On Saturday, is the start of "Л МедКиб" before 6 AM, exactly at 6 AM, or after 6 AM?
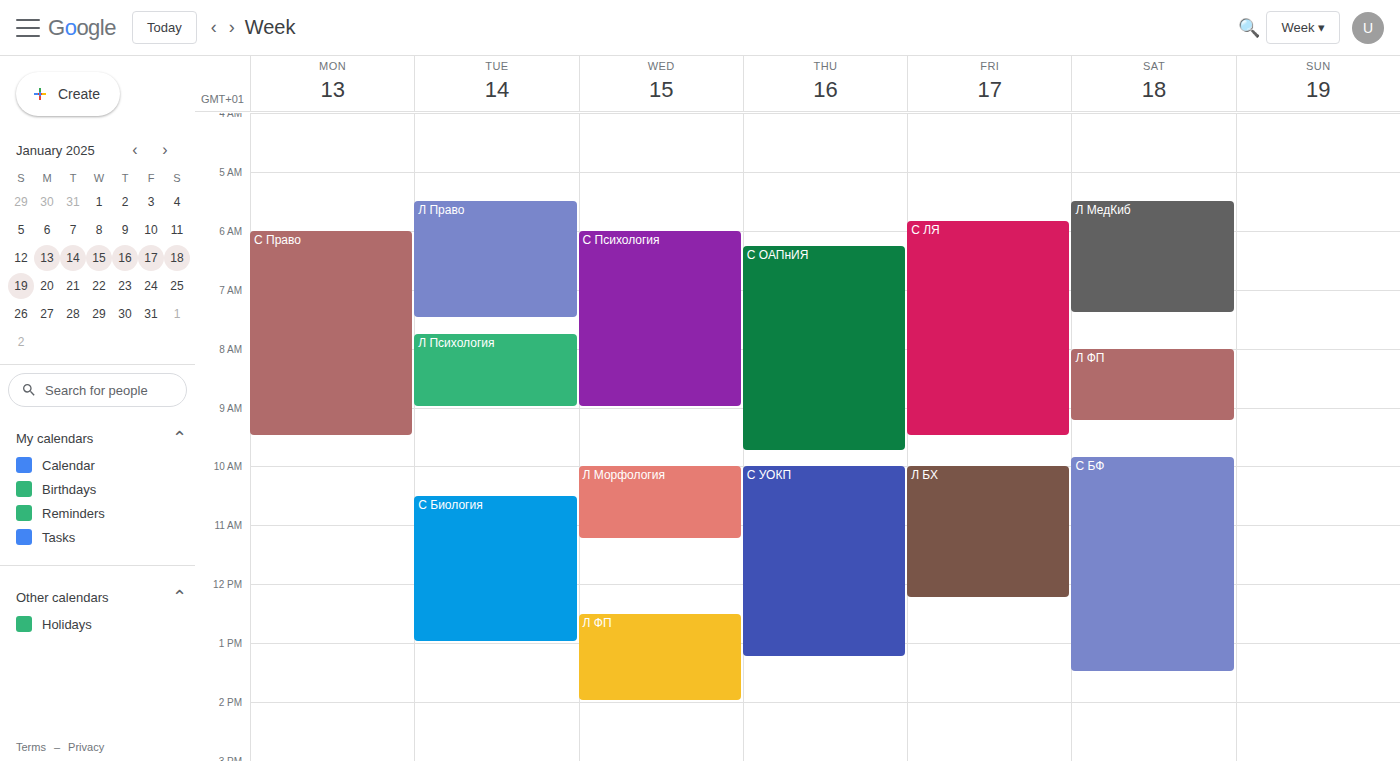
5:30 AM -- before 6 AM, 30 minutes above the 6 AM line.